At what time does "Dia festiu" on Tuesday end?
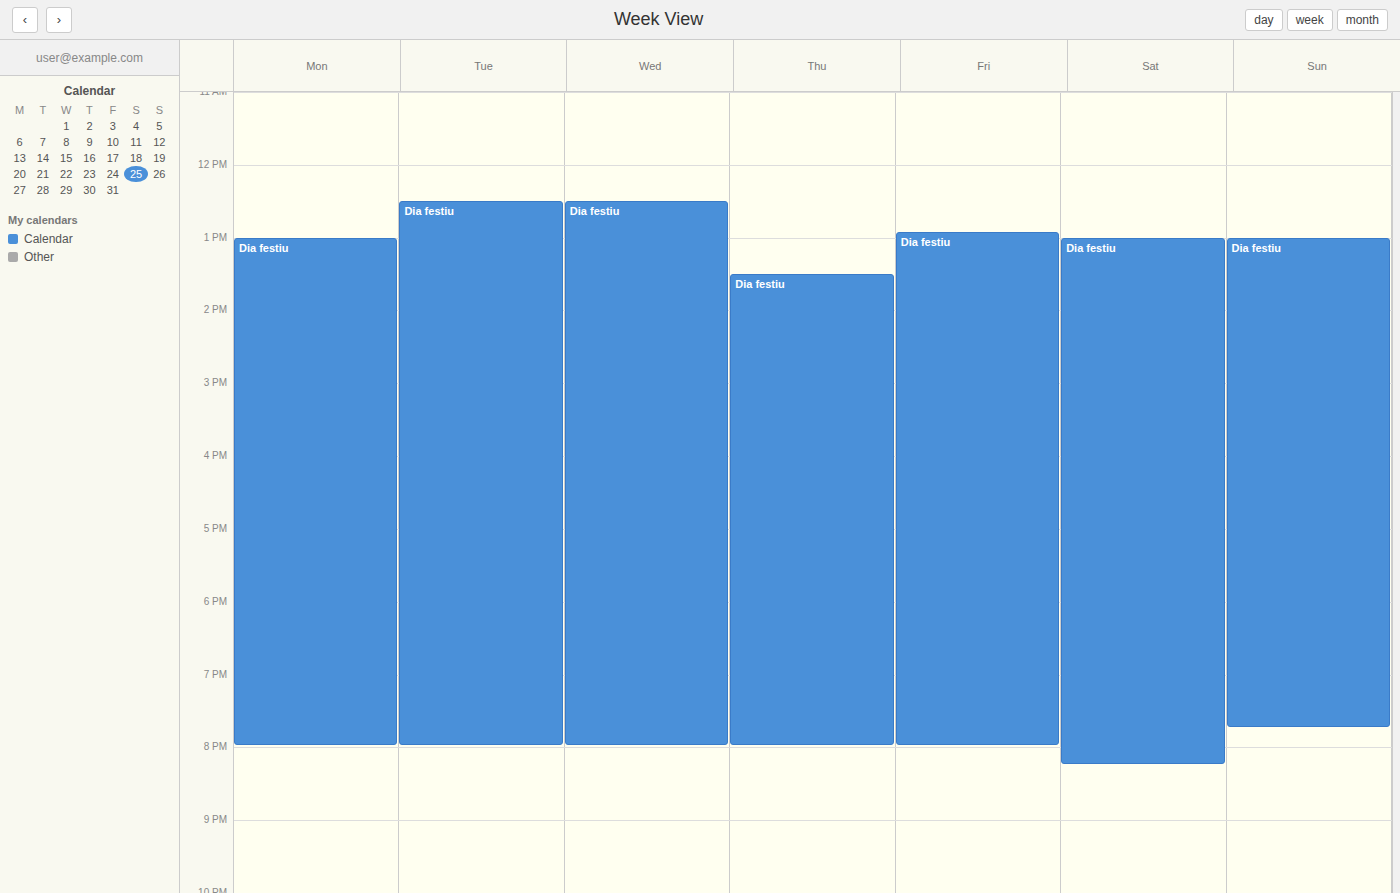
8:00 PM